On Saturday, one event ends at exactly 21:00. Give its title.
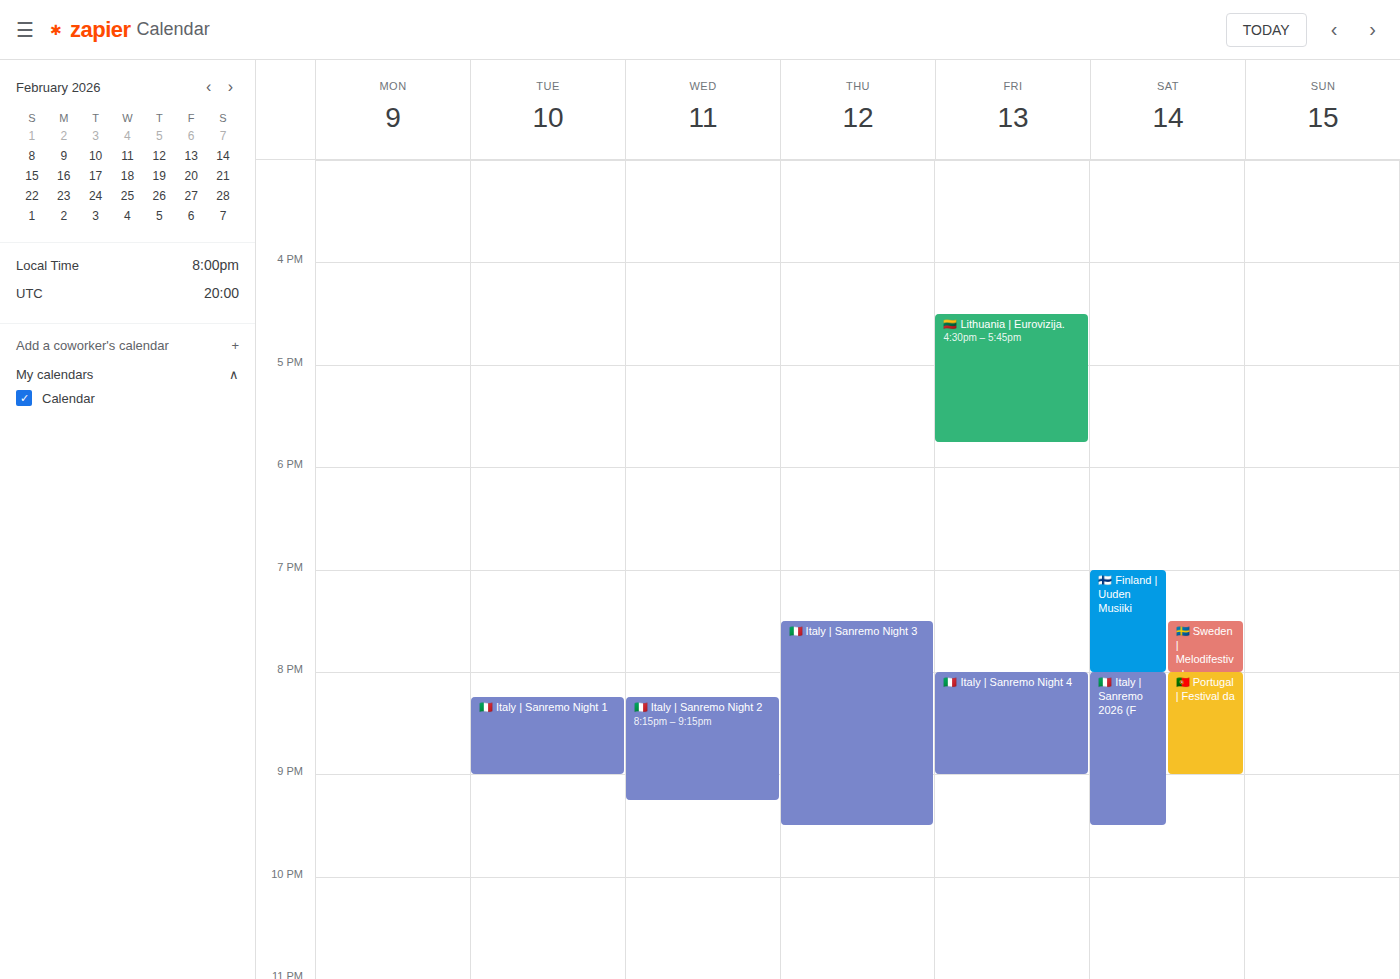
"🇵🇹 Portugal | Festival da"